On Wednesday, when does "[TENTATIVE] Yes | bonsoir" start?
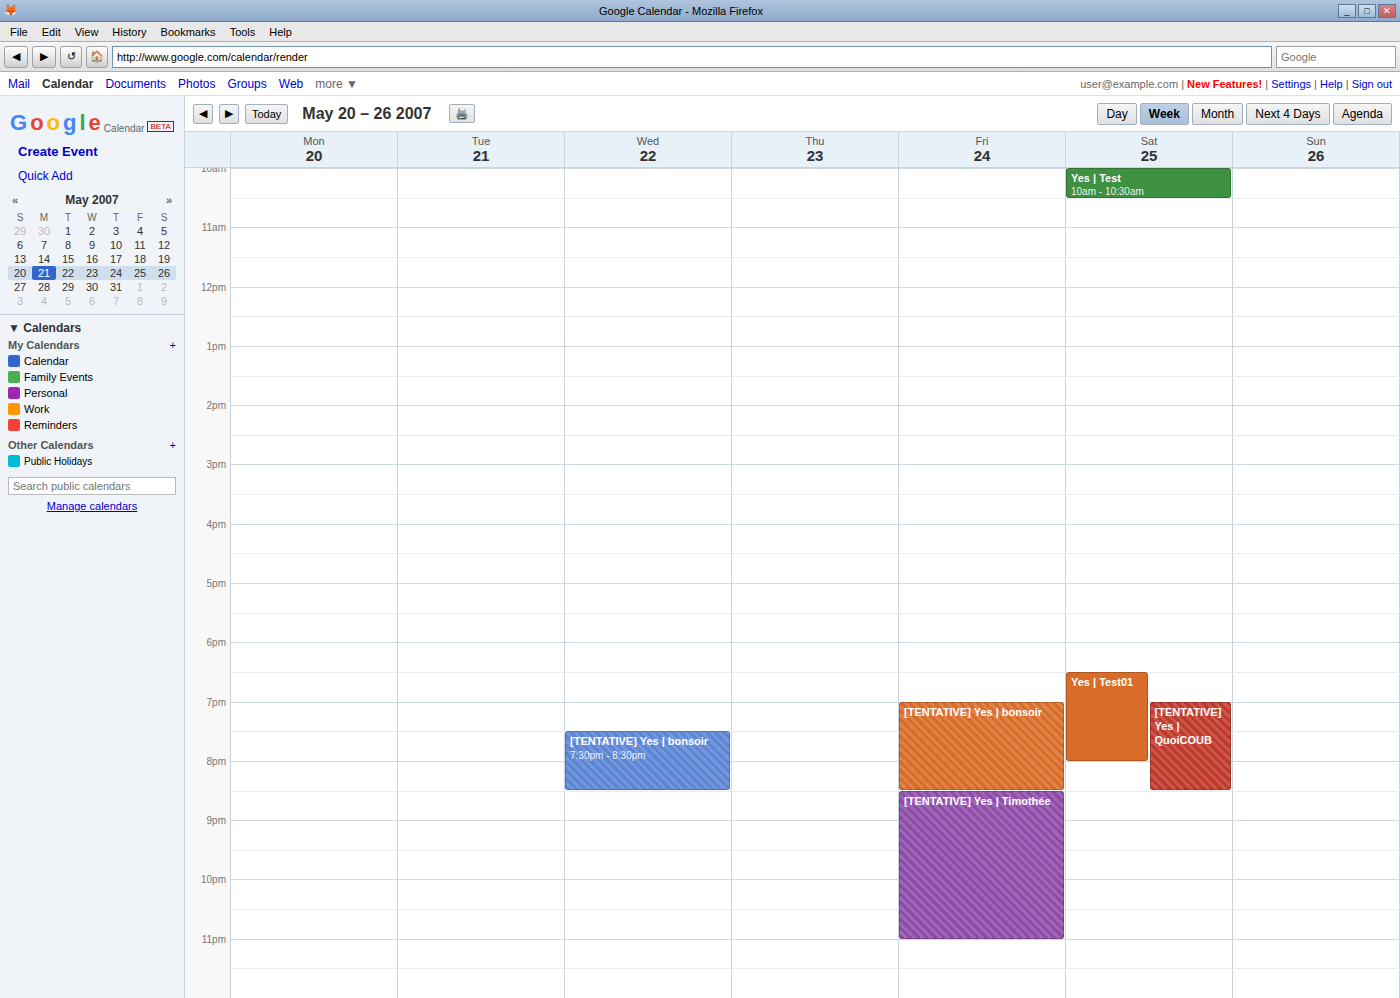
7:30 PM